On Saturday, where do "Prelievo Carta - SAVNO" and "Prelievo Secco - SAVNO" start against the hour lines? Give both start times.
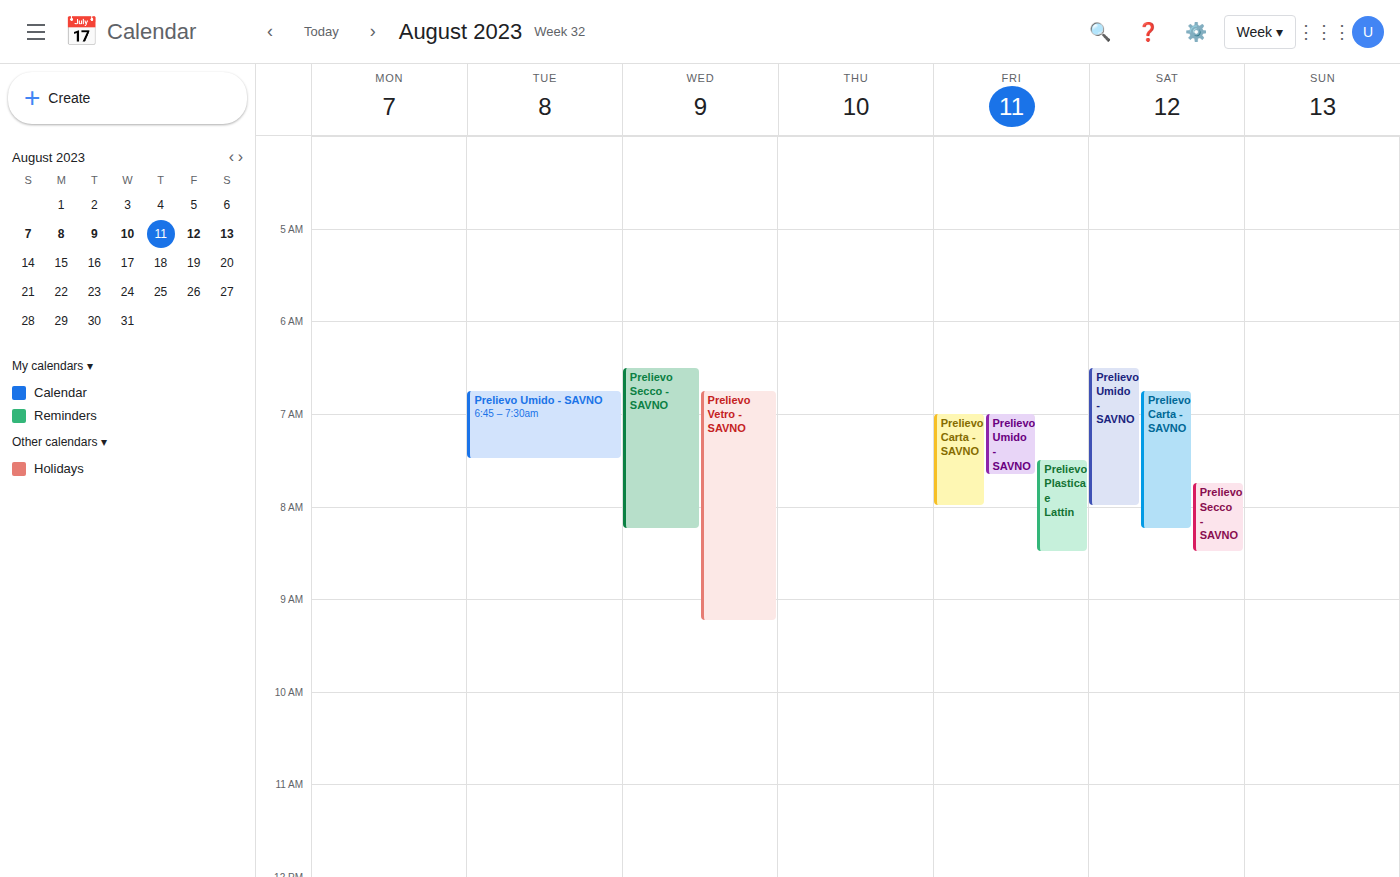
"Prelievo Carta - SAVNO": 6:45 AM, neither: three quarters of the way from the 6 AM line to the 7 AM line. "Prelievo Secco - SAVNO": 7:45 AM, neither: three quarters of the way from the 7 AM line to the 8 AM line.